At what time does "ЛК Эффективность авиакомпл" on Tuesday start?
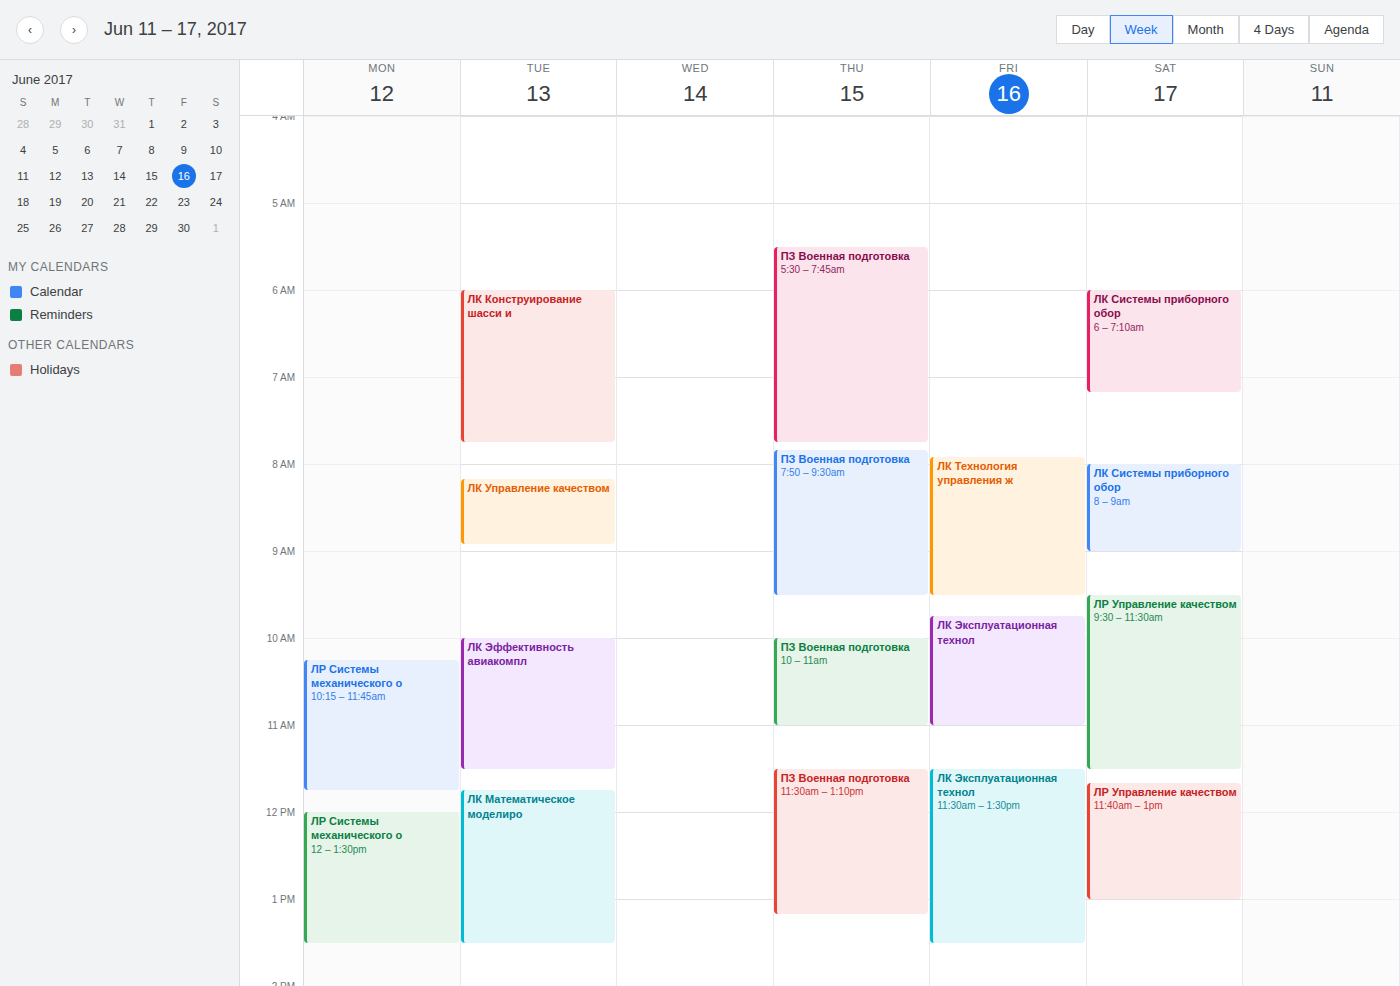
10:00 AM